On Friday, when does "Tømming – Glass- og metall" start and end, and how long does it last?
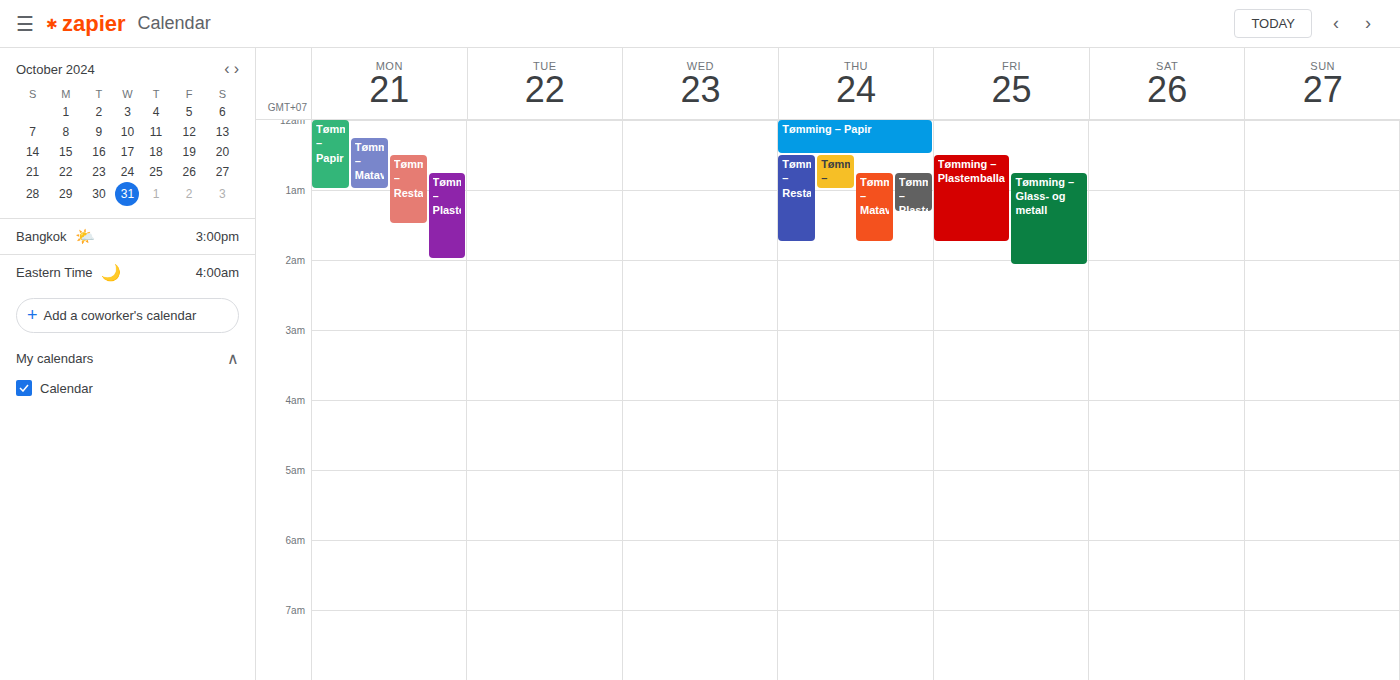
12:45 AM to 2:05 AM, 1 hour 20 minutes